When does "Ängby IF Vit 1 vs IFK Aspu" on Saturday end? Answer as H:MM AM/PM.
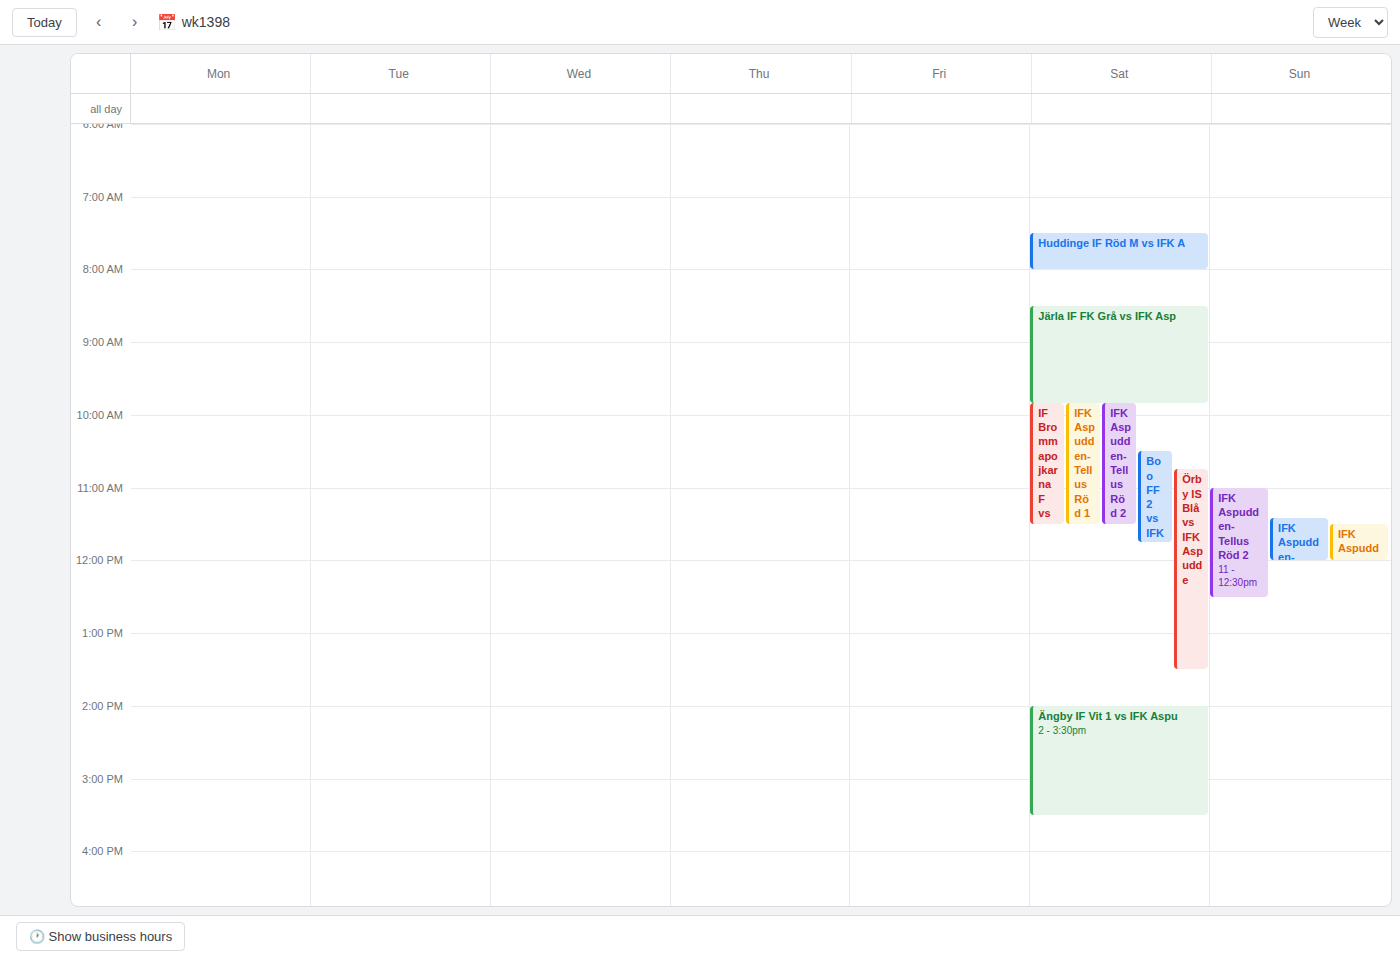
3:30 PM